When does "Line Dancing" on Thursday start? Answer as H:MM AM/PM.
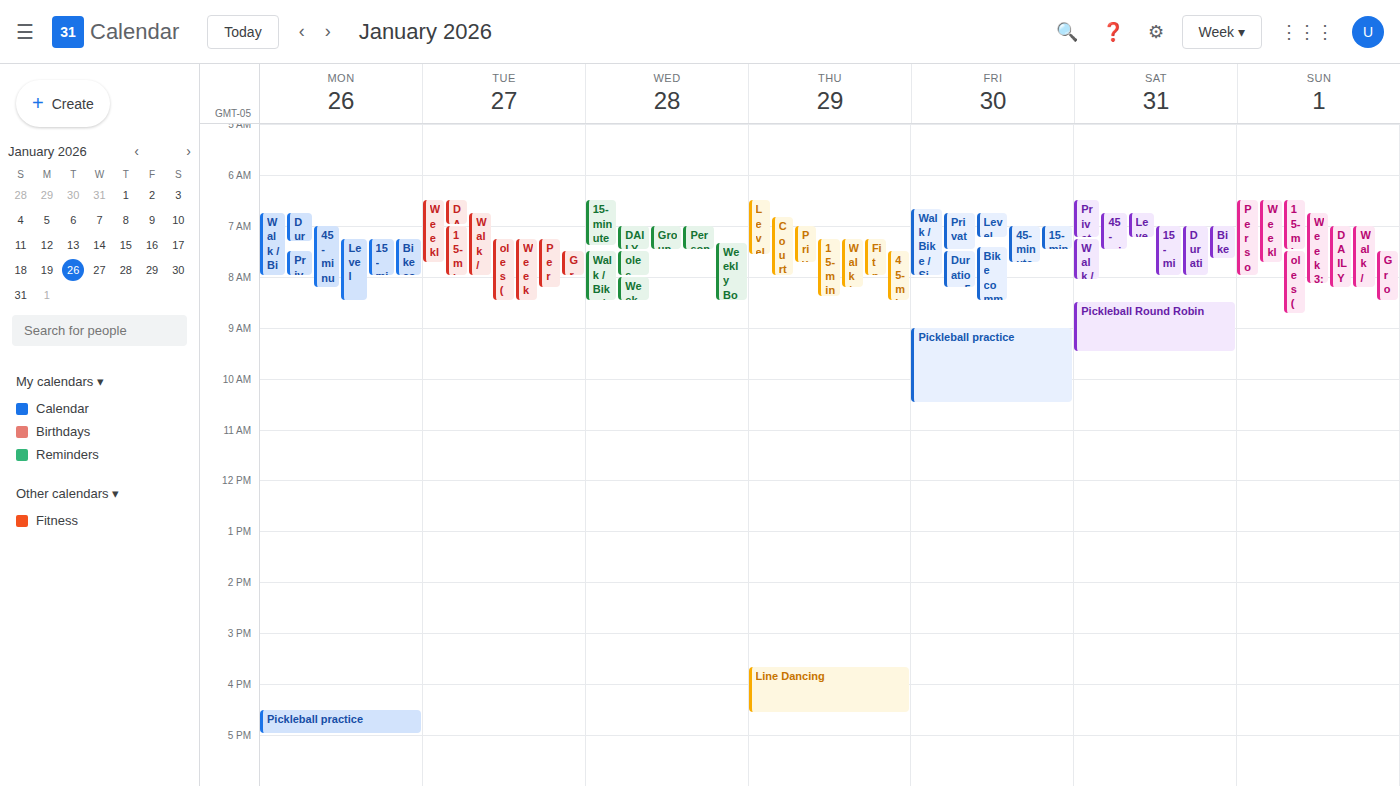
3:40 PM